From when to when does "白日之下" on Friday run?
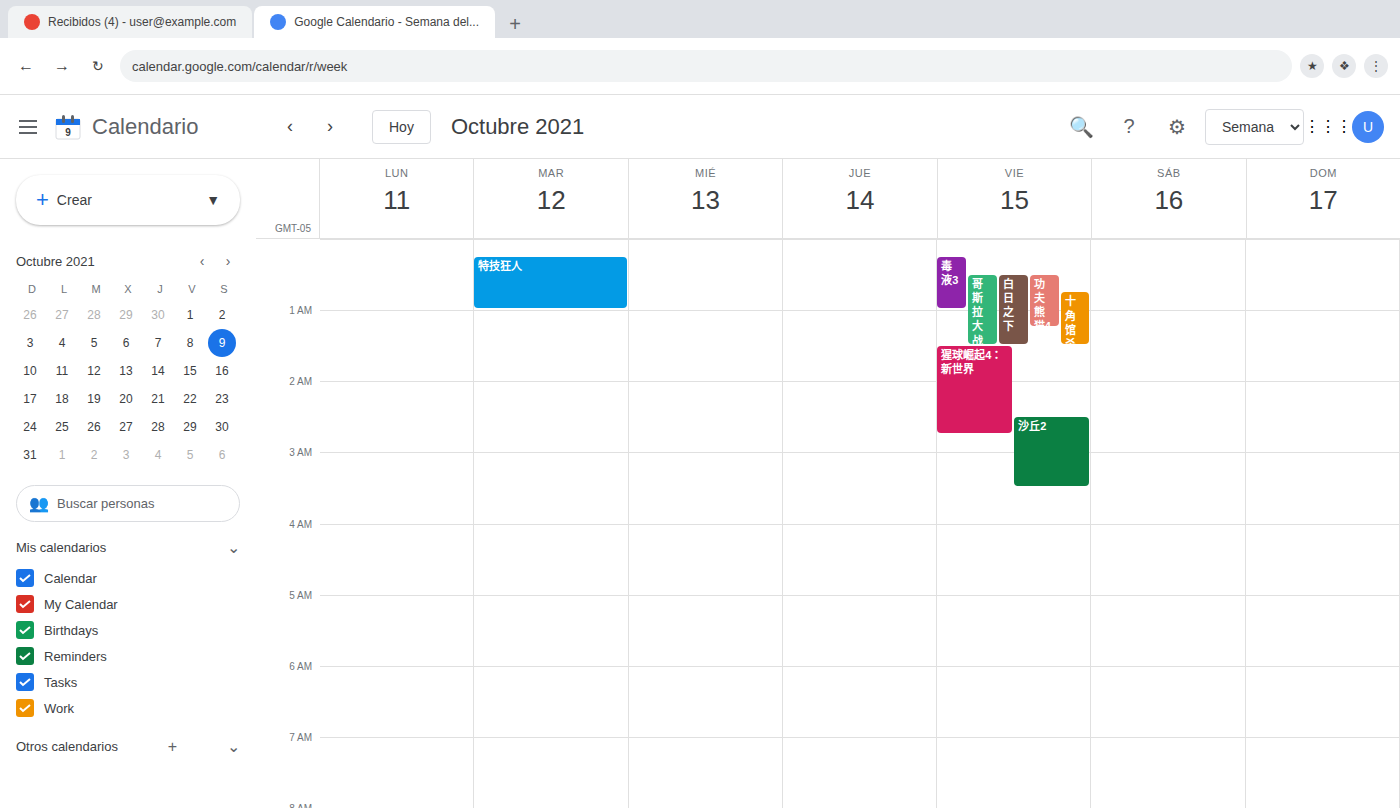
00:30 to 01:30